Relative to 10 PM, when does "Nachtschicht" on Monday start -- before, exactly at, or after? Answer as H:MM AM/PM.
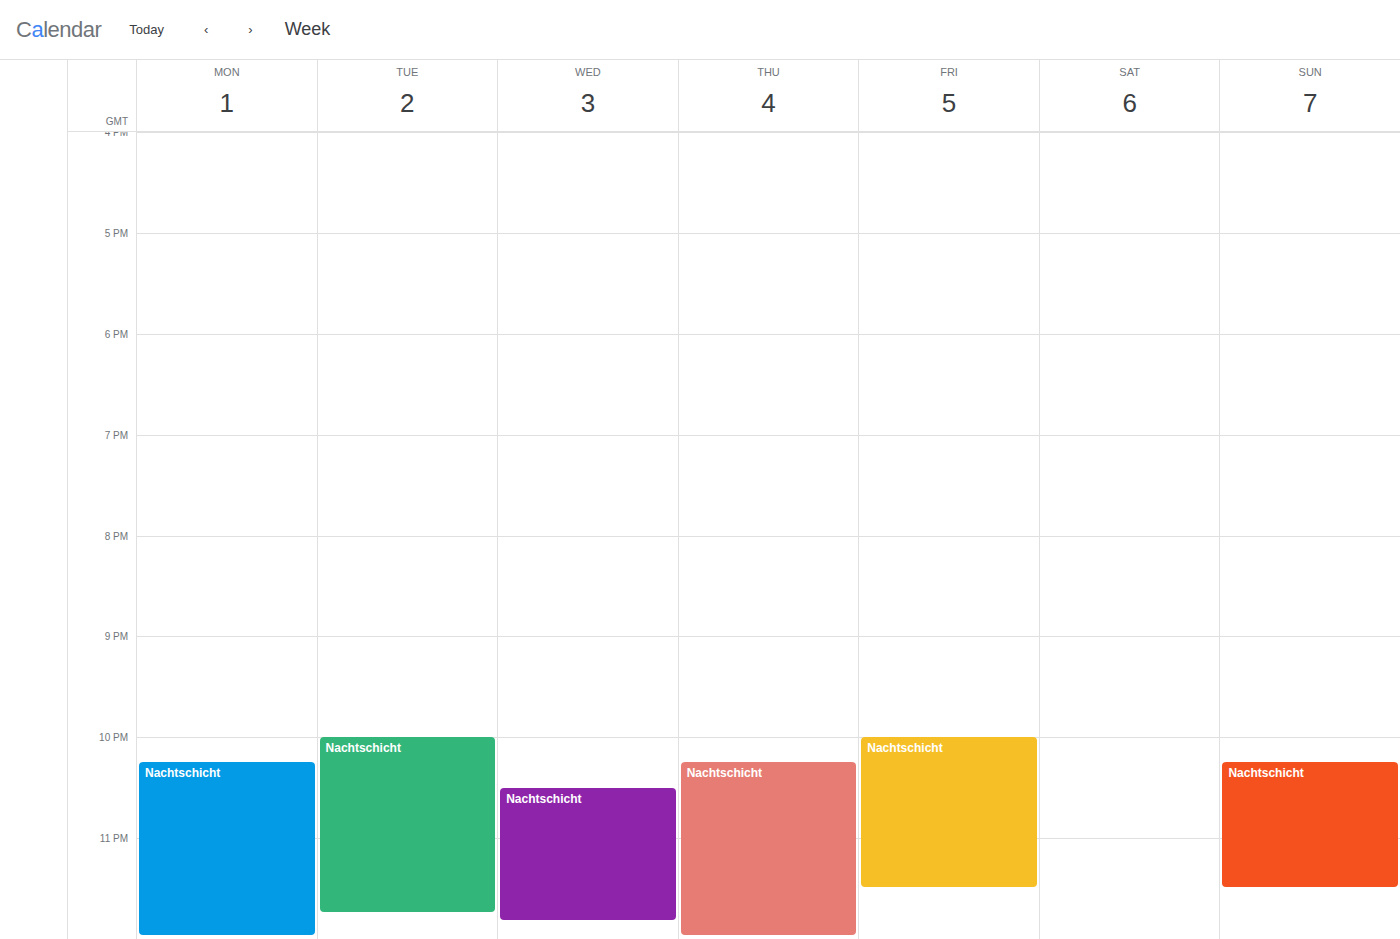
10:15 PM -- after 10 PM, 15 minutes below the 10 PM line.